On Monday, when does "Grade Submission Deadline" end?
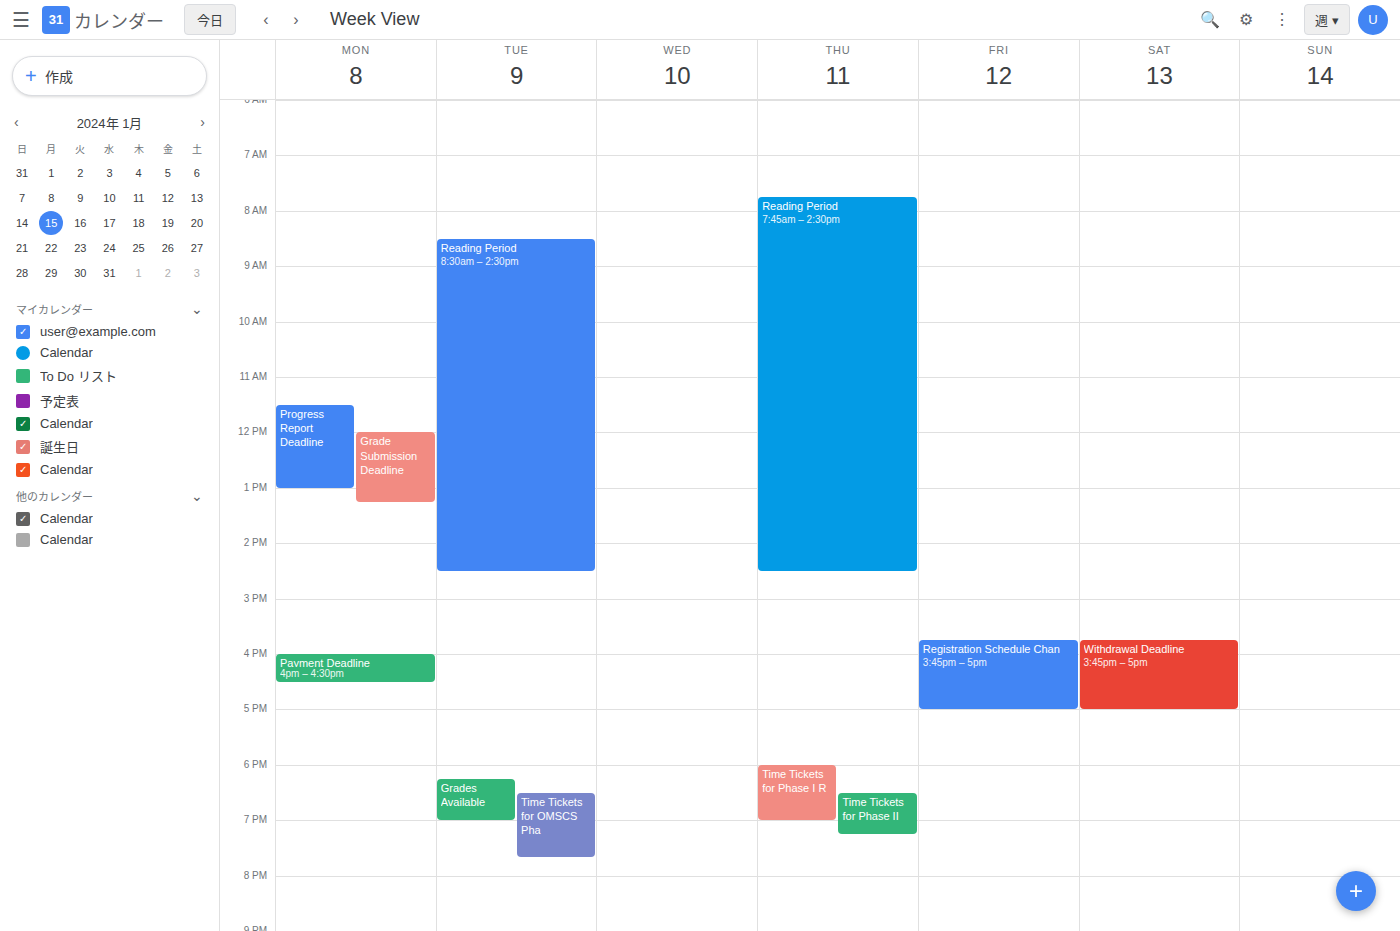
13:15